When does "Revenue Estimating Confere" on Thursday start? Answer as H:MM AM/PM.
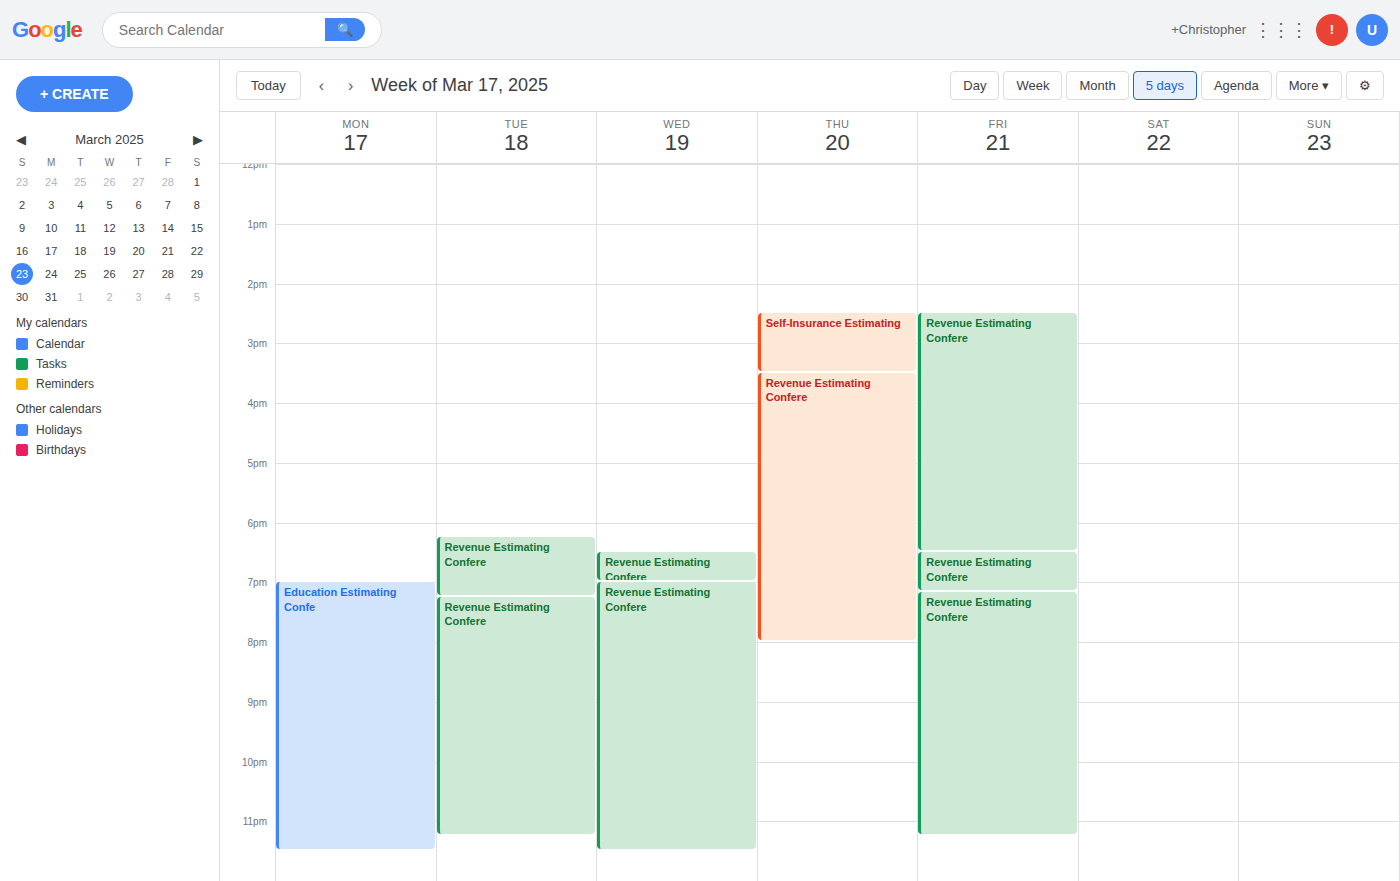
3:30 PM